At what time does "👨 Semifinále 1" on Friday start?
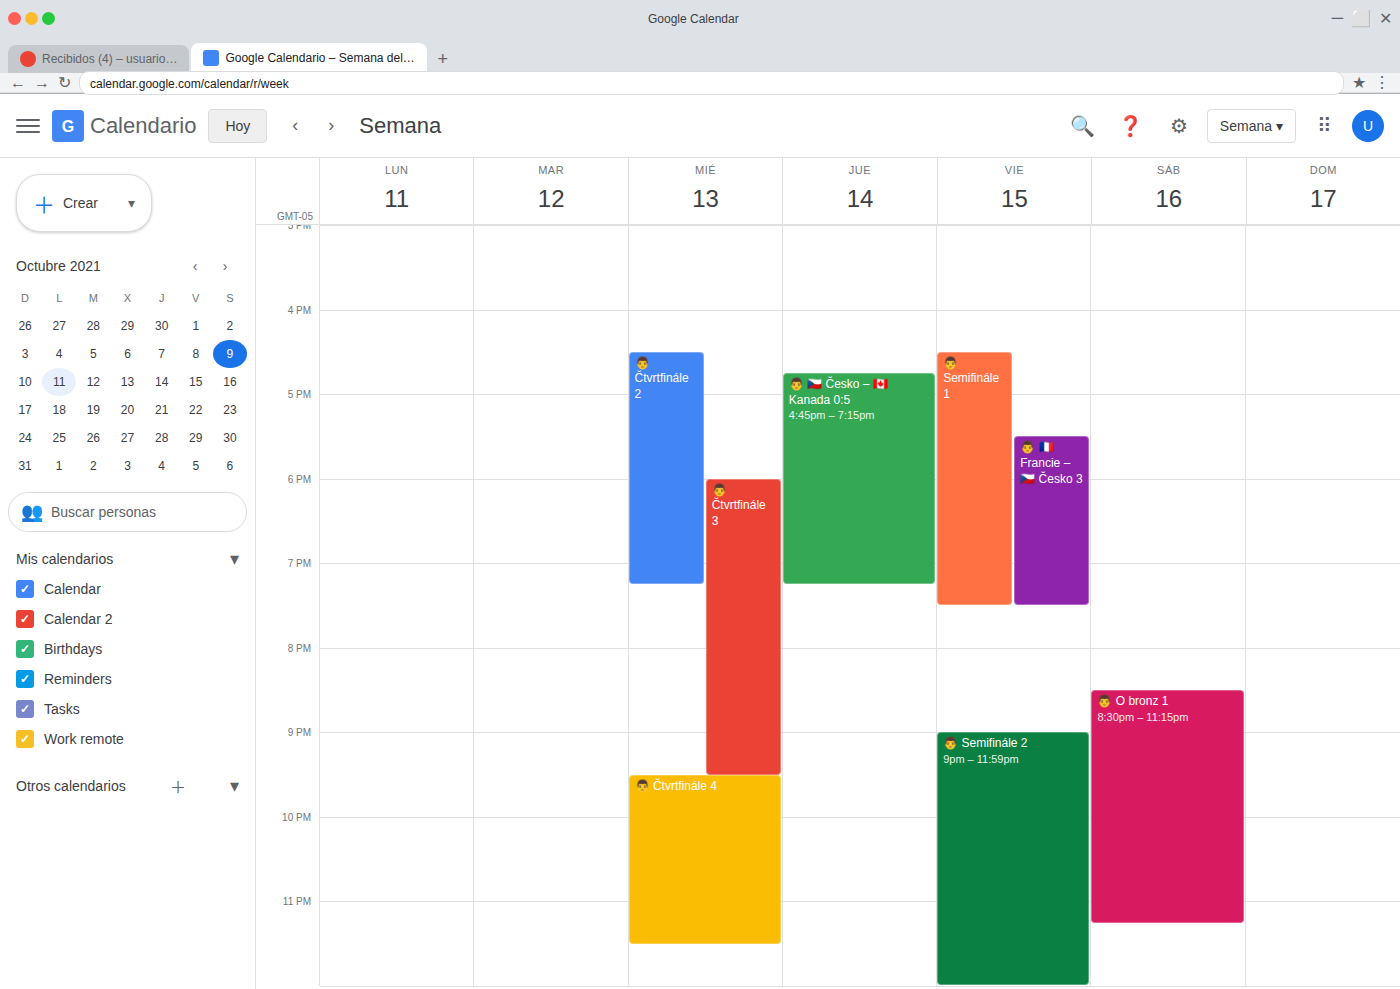
4:30 PM